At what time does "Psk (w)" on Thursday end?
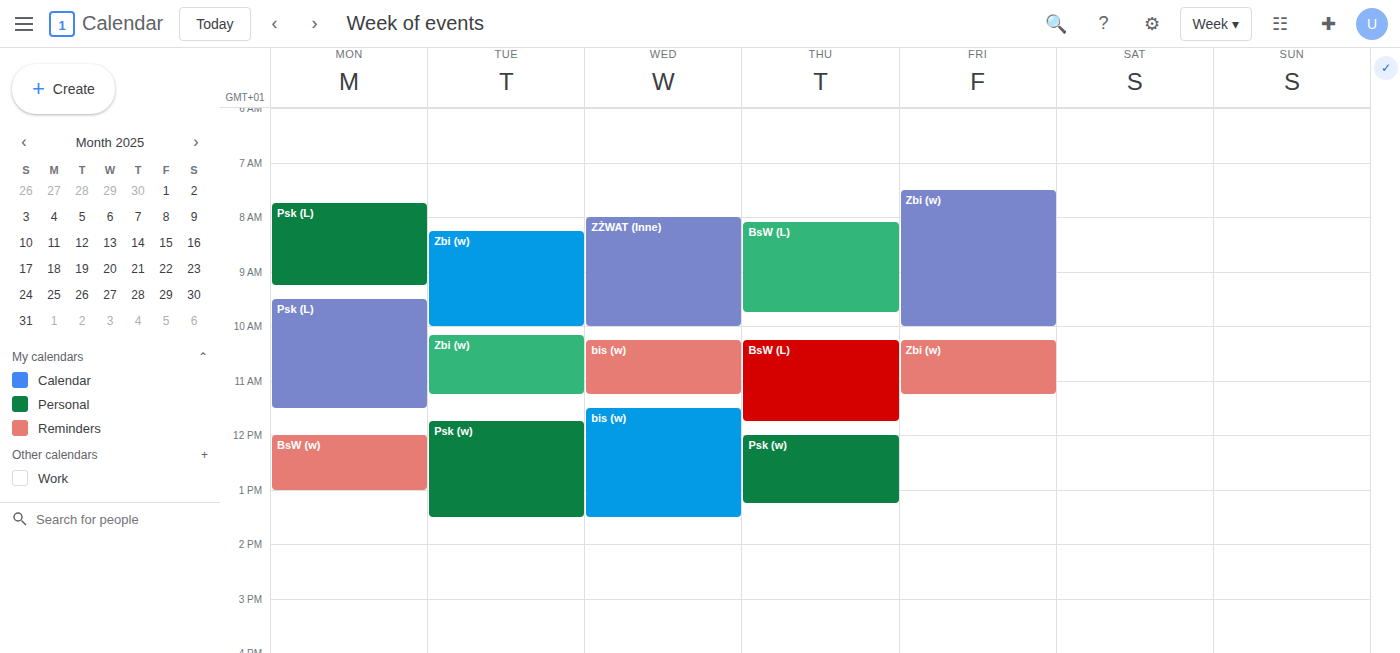
1:15 PM